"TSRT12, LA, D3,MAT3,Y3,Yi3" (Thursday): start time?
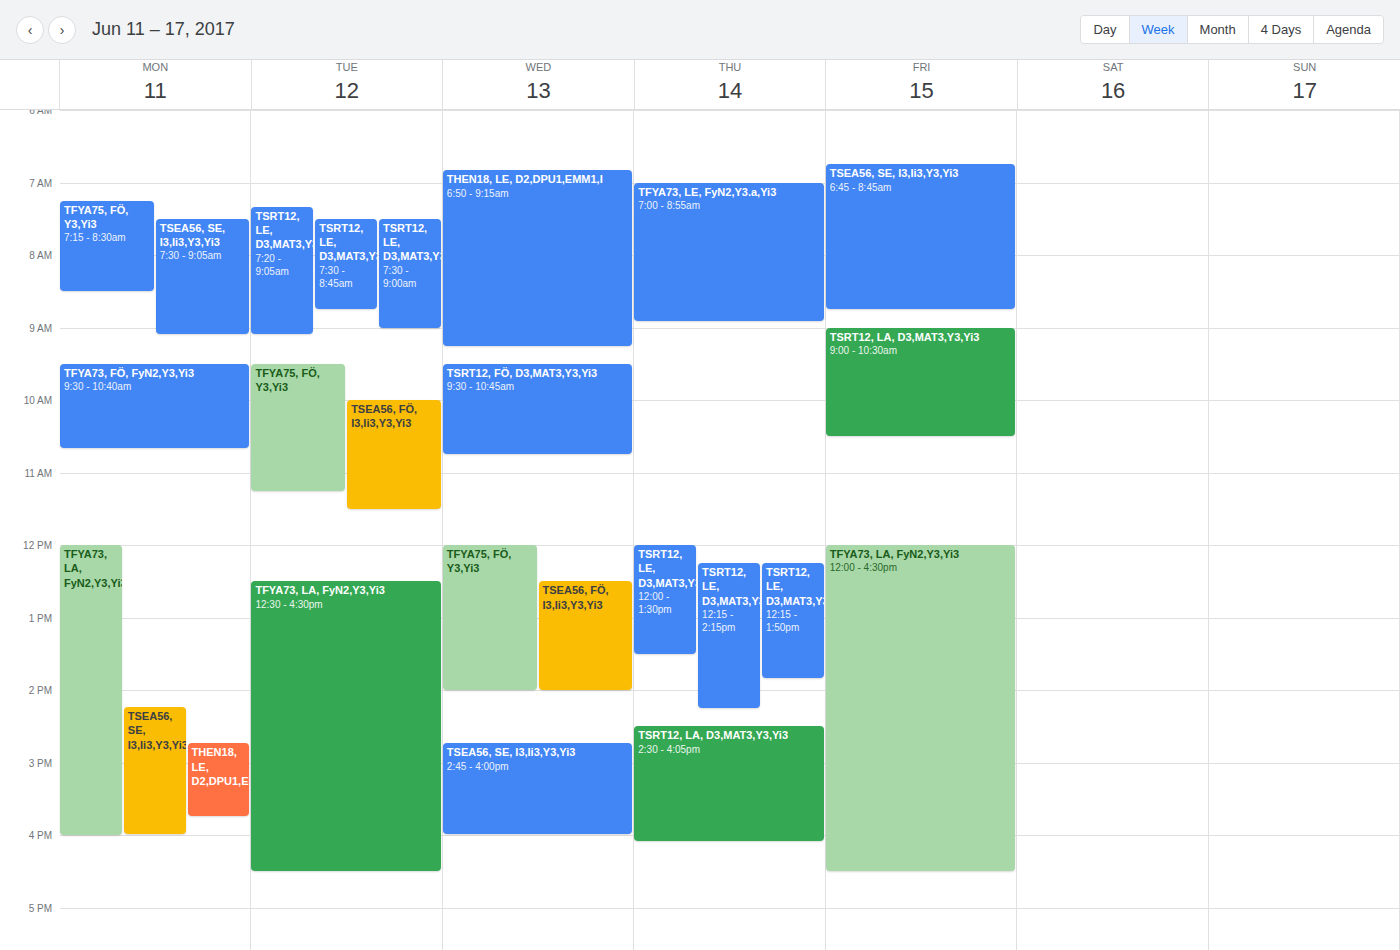
2:30 PM